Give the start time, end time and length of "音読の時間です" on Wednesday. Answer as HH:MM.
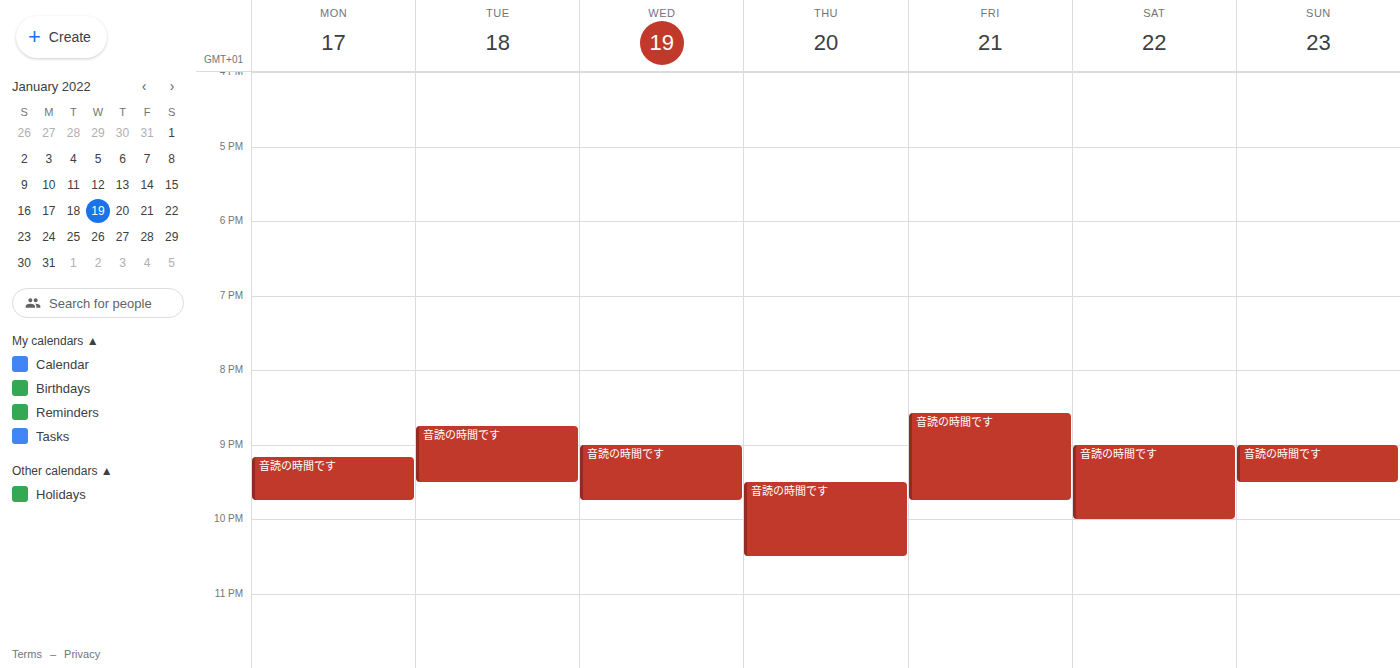
21:00 to 21:45, 45 minutes